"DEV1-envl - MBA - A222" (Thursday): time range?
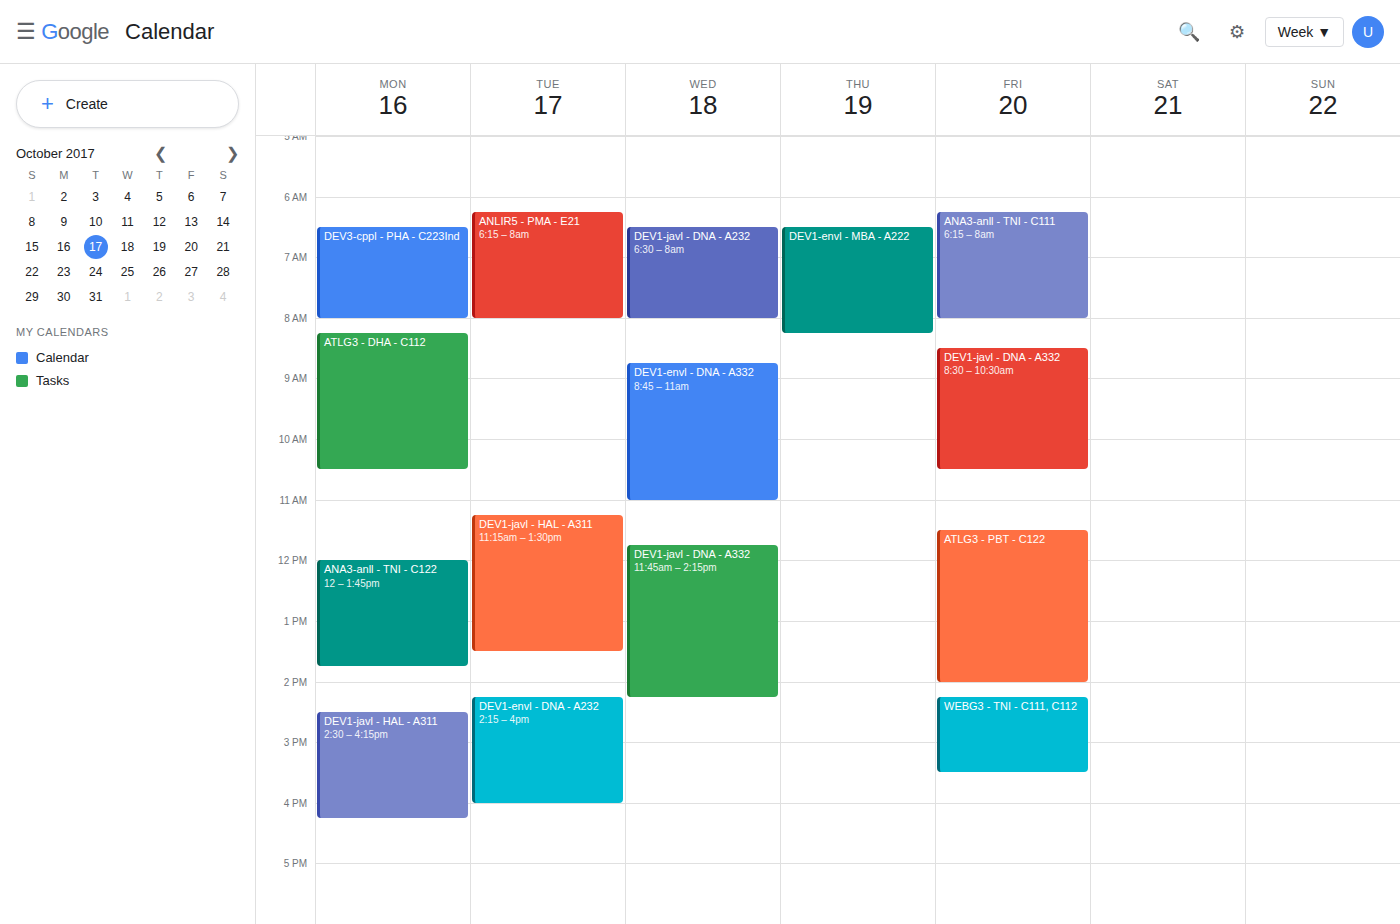
06:30 to 08:15